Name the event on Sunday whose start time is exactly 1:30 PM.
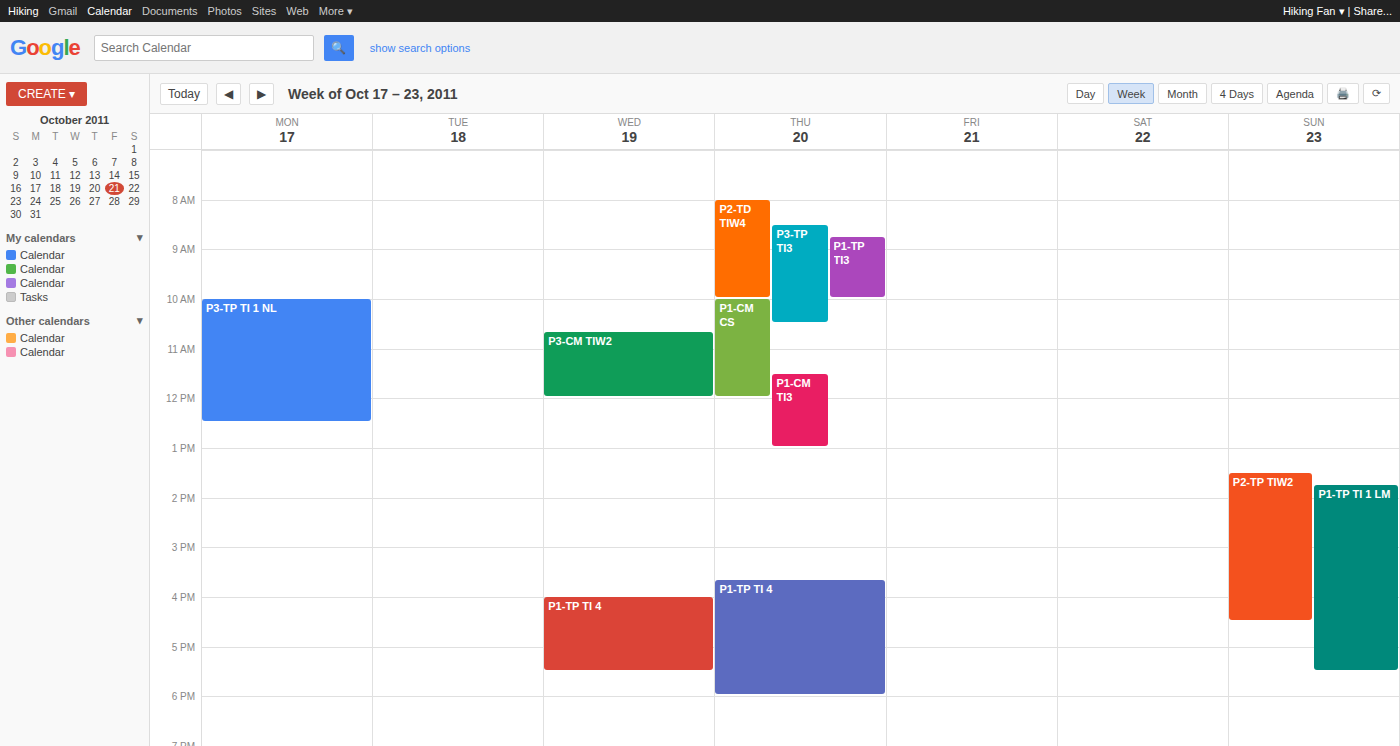
"P2-TP TIW2"